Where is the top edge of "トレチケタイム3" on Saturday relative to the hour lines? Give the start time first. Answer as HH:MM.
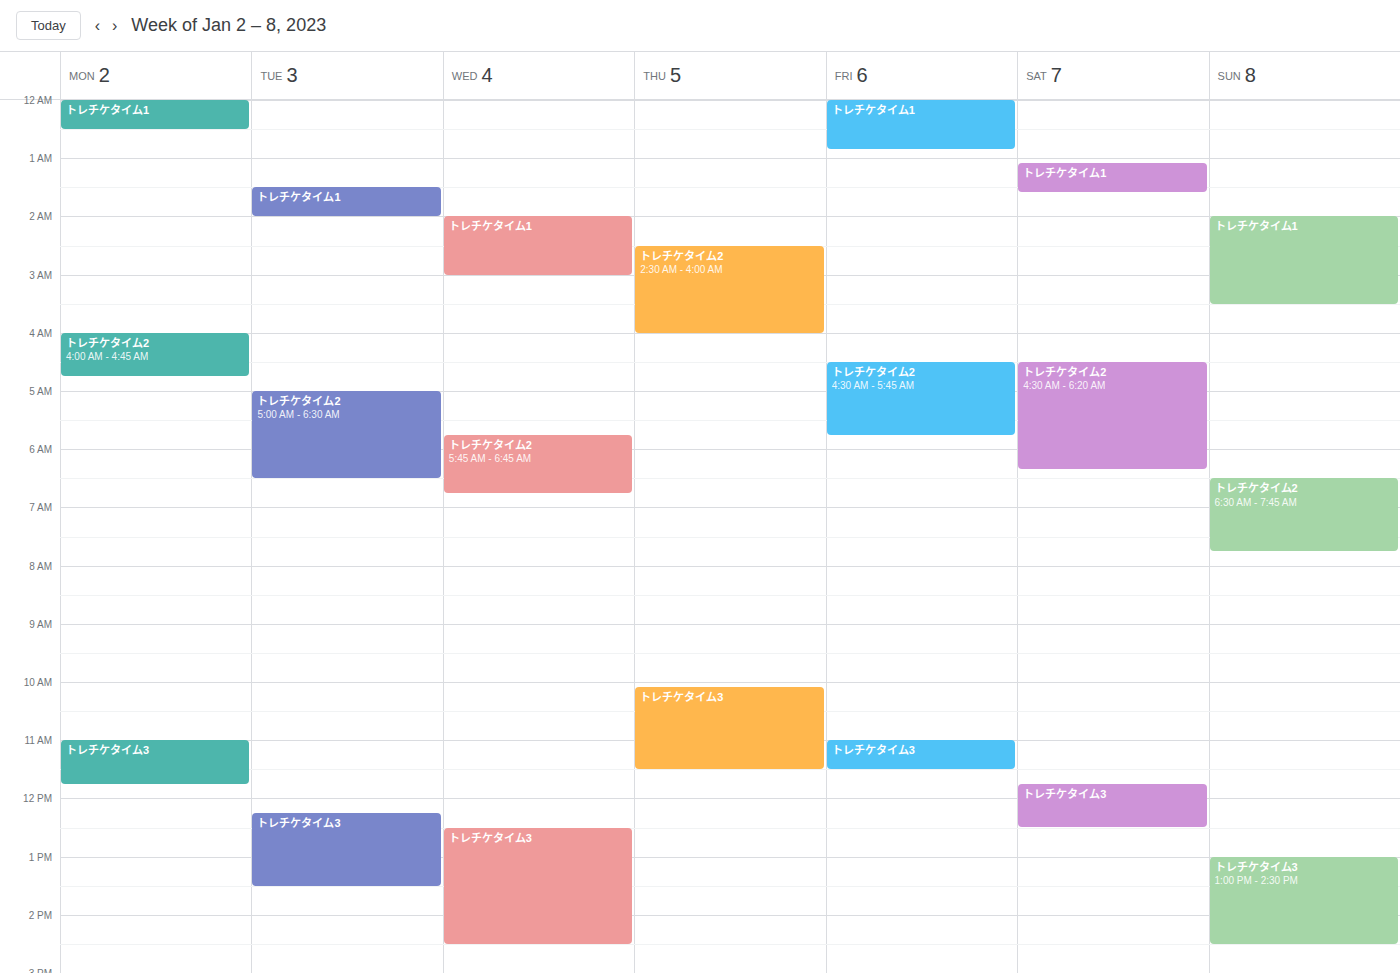
11:45 -- neither: three quarters of the way from the 11:00 line to the 12:00 line.